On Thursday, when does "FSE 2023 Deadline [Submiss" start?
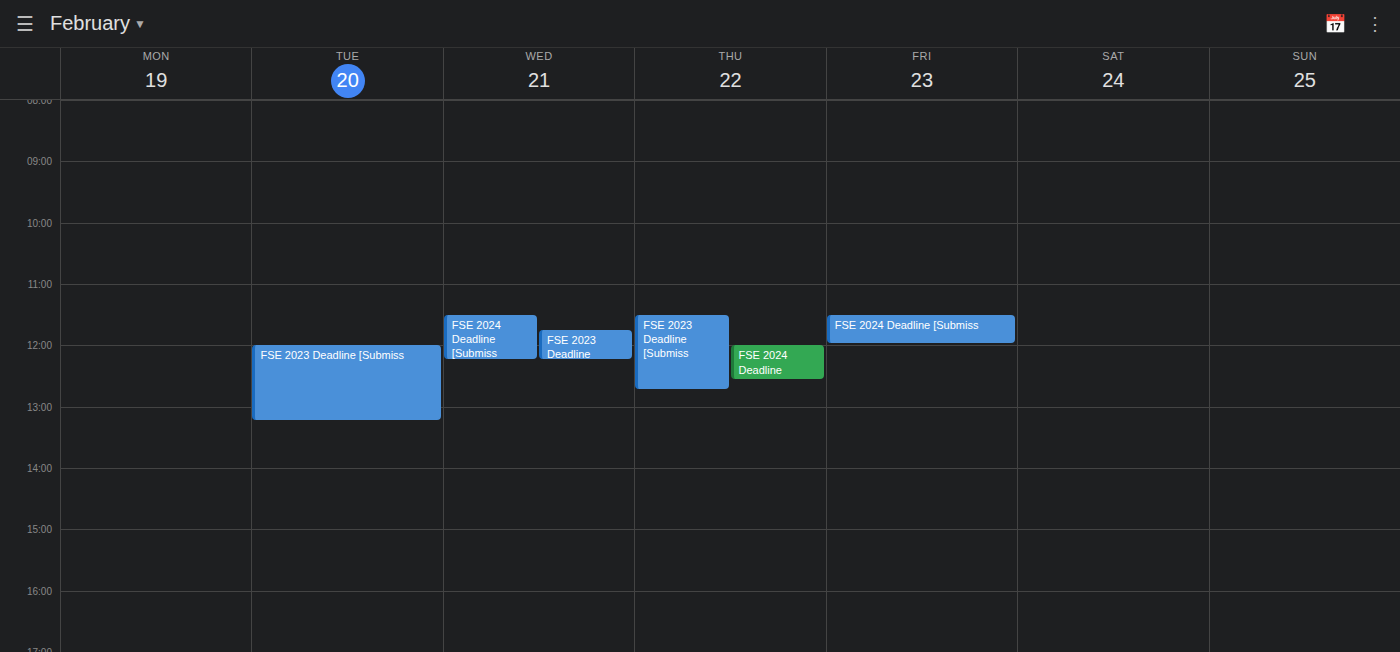
11:30 AM